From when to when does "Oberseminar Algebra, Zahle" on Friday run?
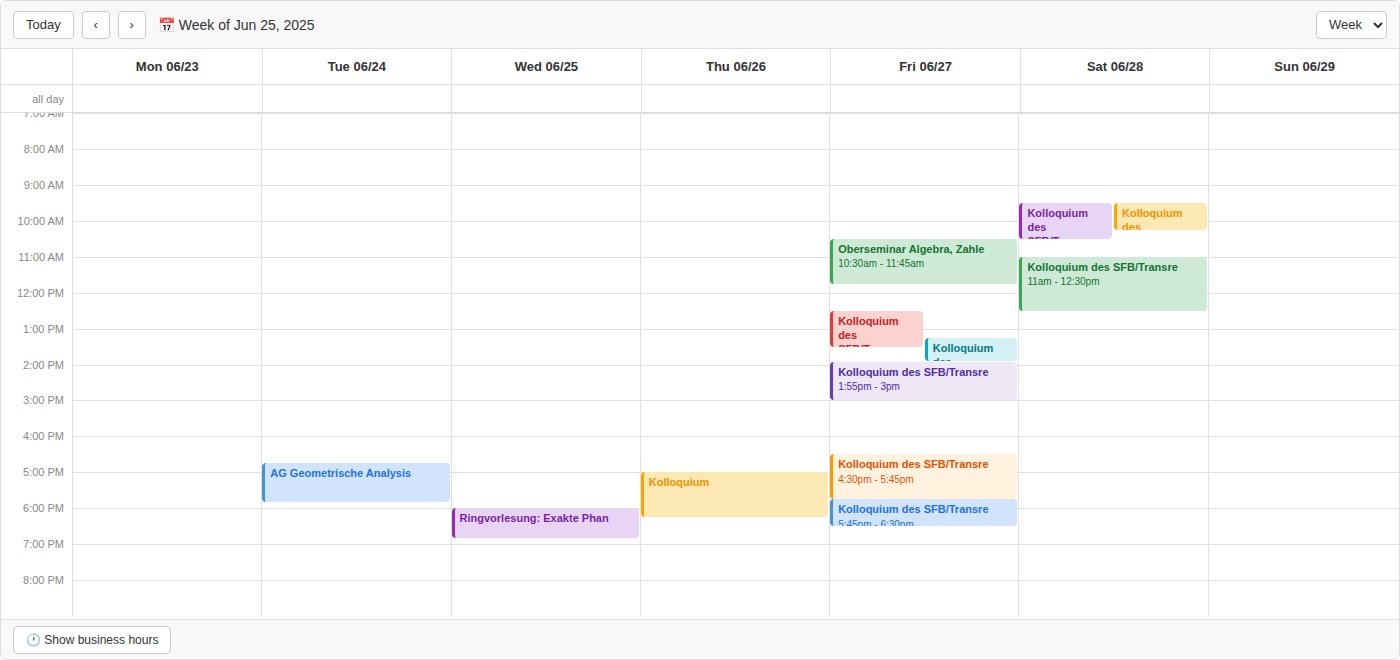
10:30 AM to 11:45 AM